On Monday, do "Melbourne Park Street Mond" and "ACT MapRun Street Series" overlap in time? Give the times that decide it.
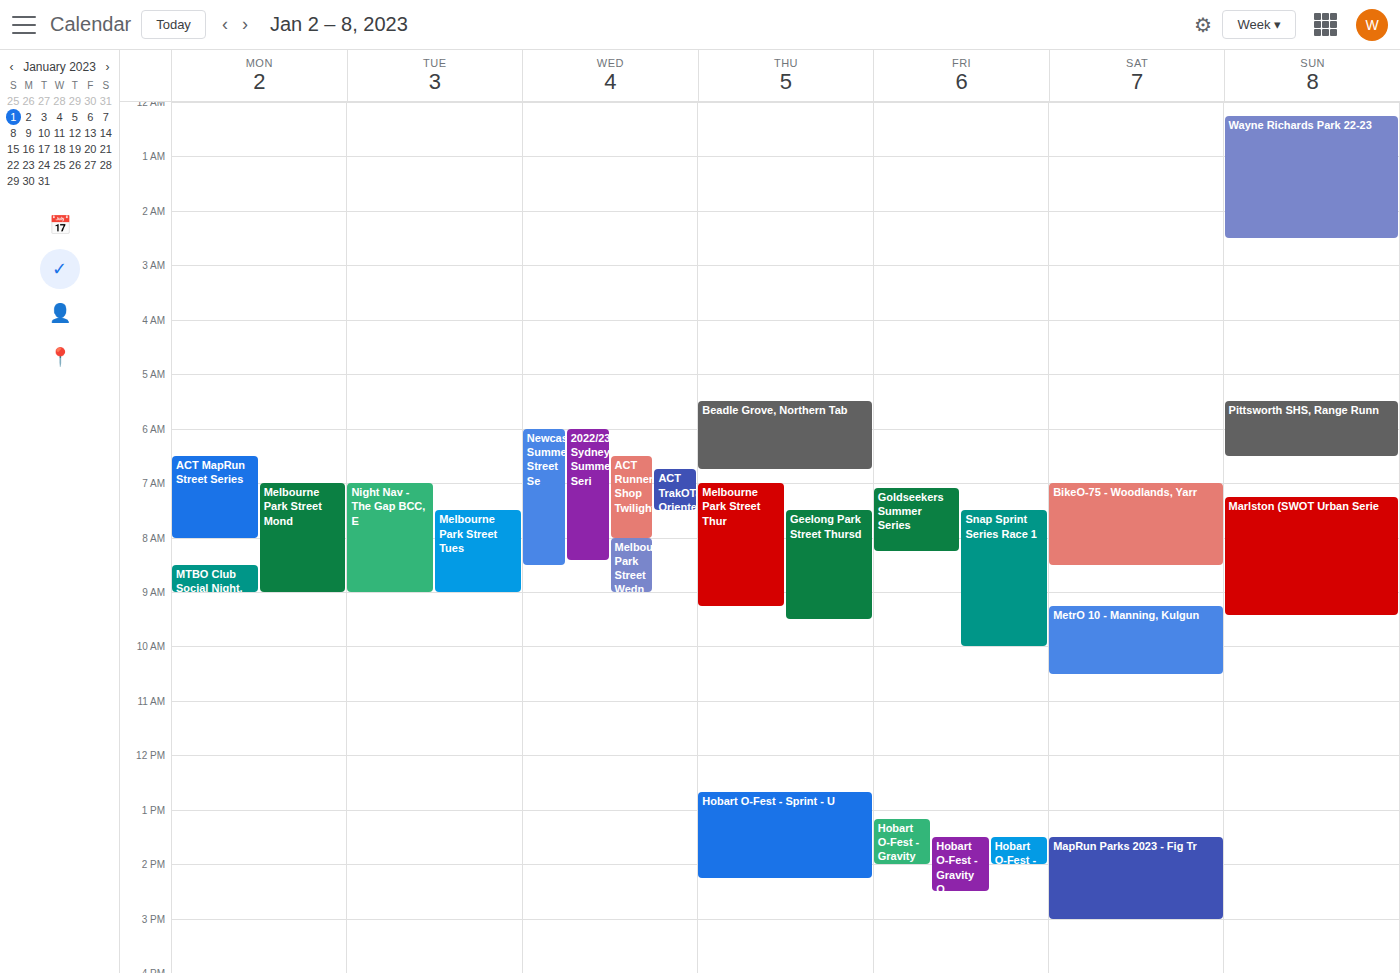
"Melbourne Park Street Mond" starts at 7:00 AM, before "ACT MapRun Street Series" ends at 8:00 AM -- they overlap.